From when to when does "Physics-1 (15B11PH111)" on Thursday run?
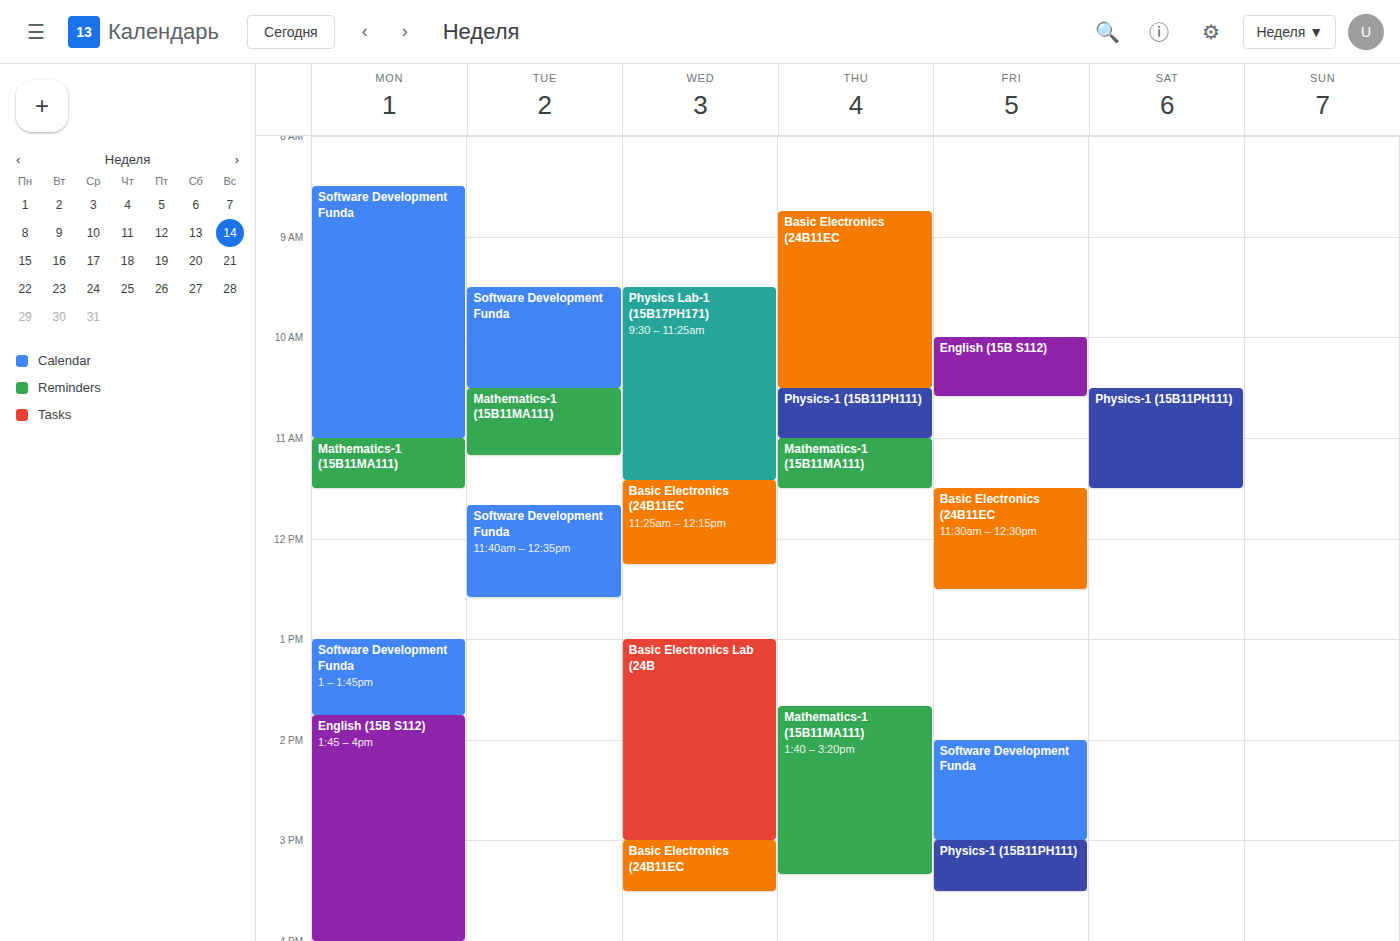
10:30 AM to 11:00 AM